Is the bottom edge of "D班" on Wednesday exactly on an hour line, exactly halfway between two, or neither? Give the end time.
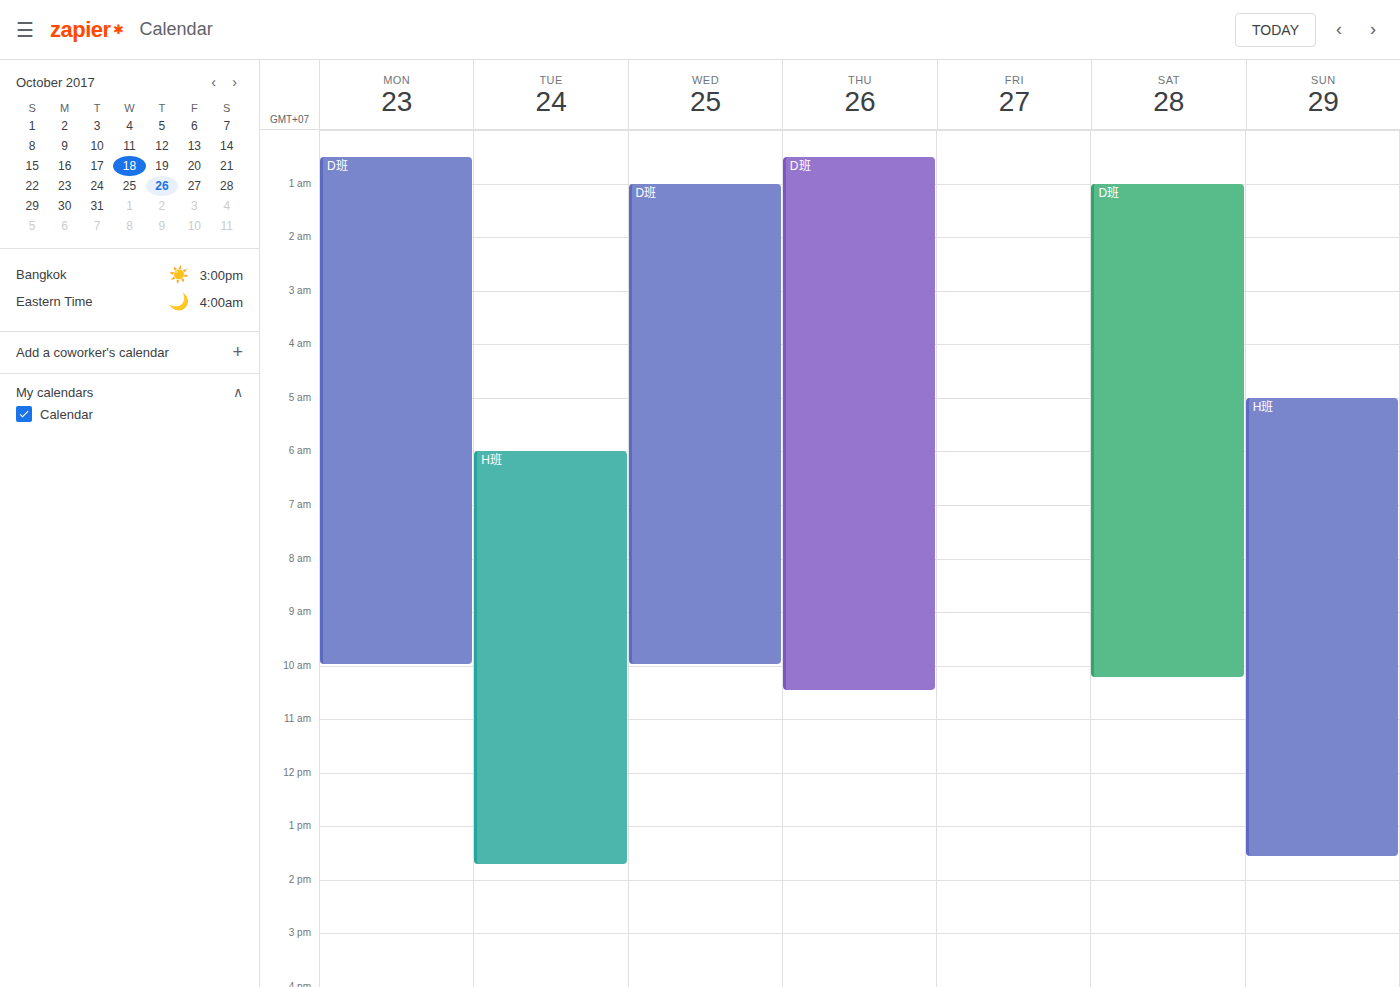
10:00 -- exactly on the 10:00 line.